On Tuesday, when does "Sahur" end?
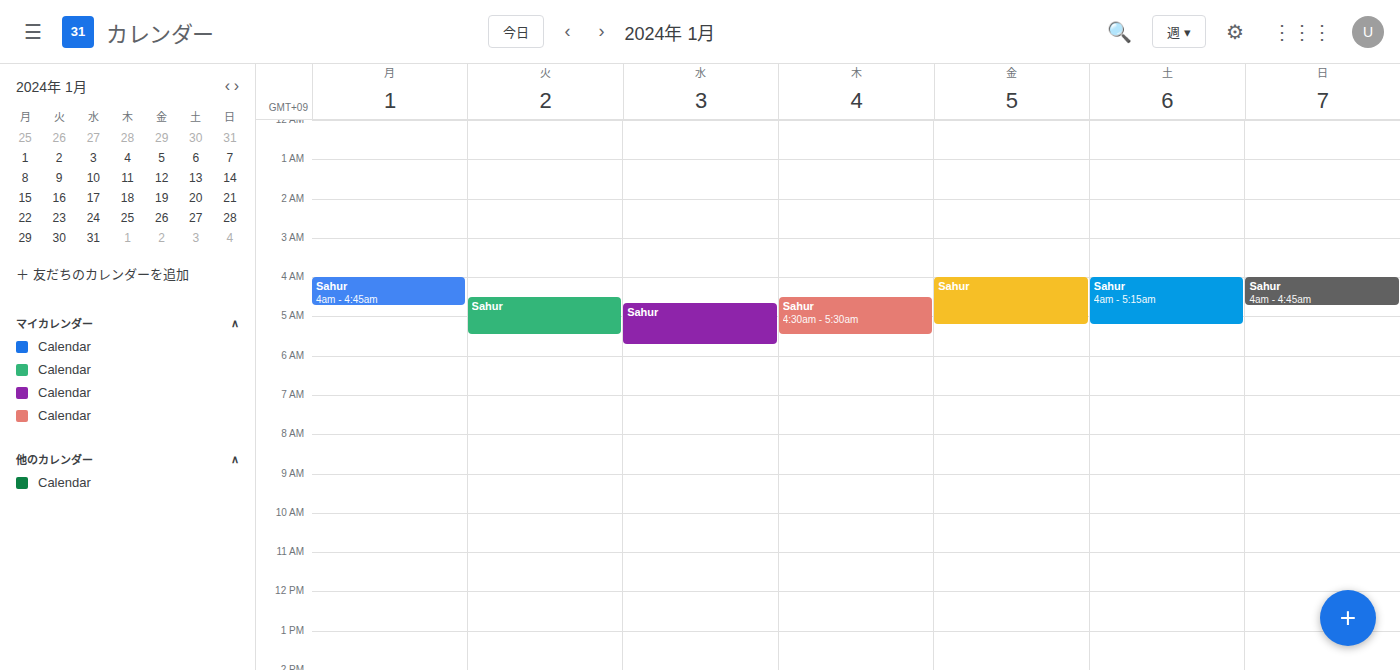
5:30 AM